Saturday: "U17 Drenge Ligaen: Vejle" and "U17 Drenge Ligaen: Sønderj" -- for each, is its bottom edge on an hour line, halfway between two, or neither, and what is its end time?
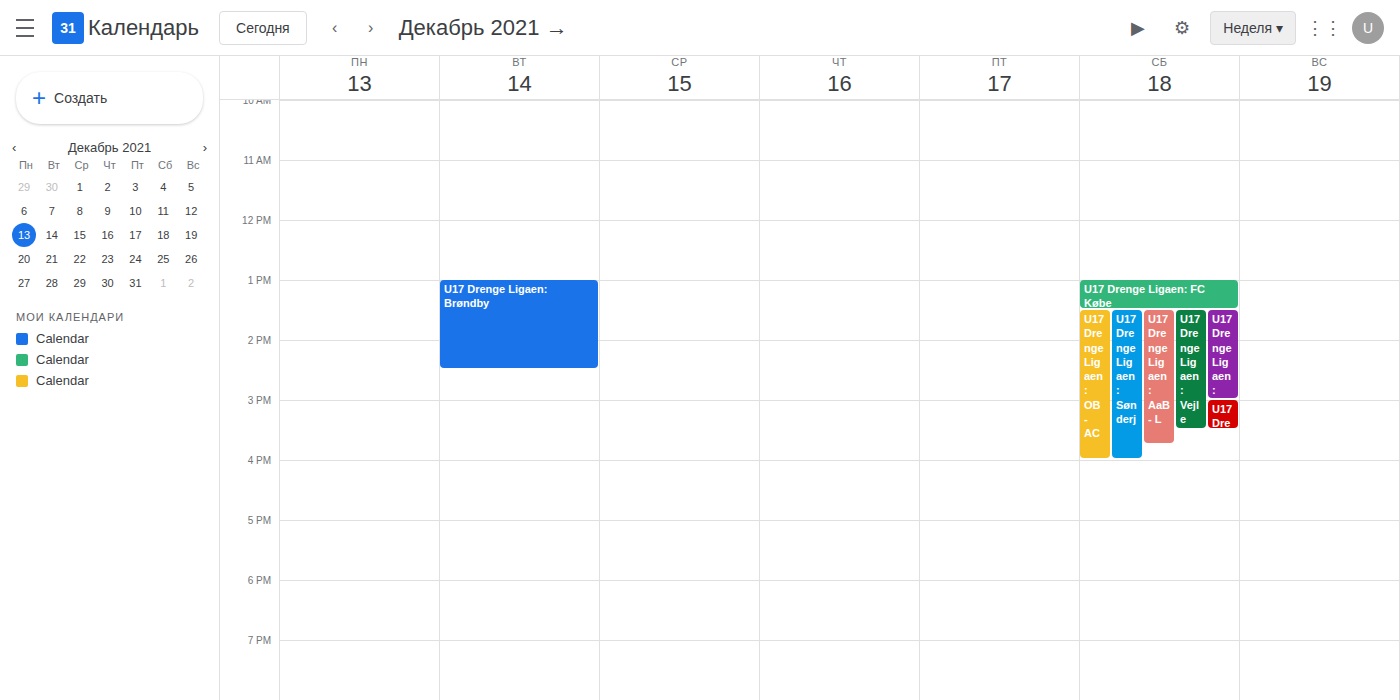
"U17 Drenge Ligaen: Vejle": 3:30 PM, halfway between the 3 PM and 4 PM lines. "U17 Drenge Ligaen: Sønderj": 4:00 PM, exactly on the 4 PM line.